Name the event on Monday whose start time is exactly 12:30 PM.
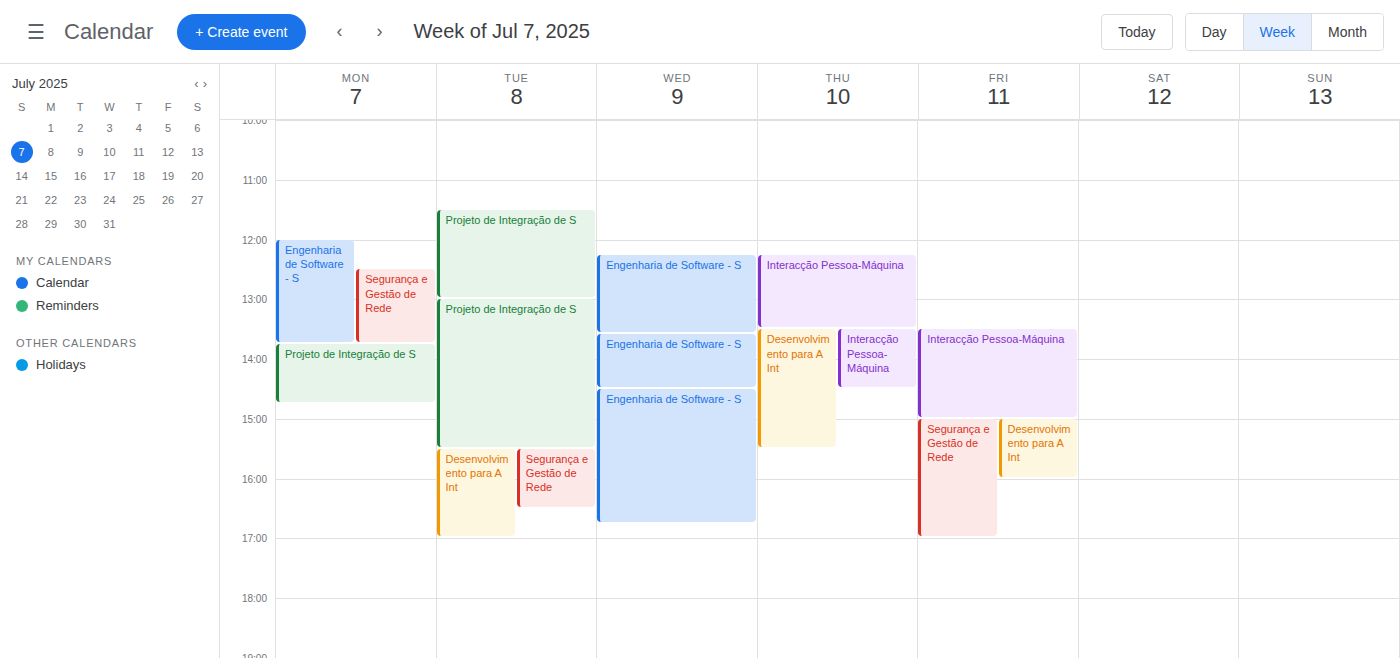
"Segurança e Gestão de Rede"